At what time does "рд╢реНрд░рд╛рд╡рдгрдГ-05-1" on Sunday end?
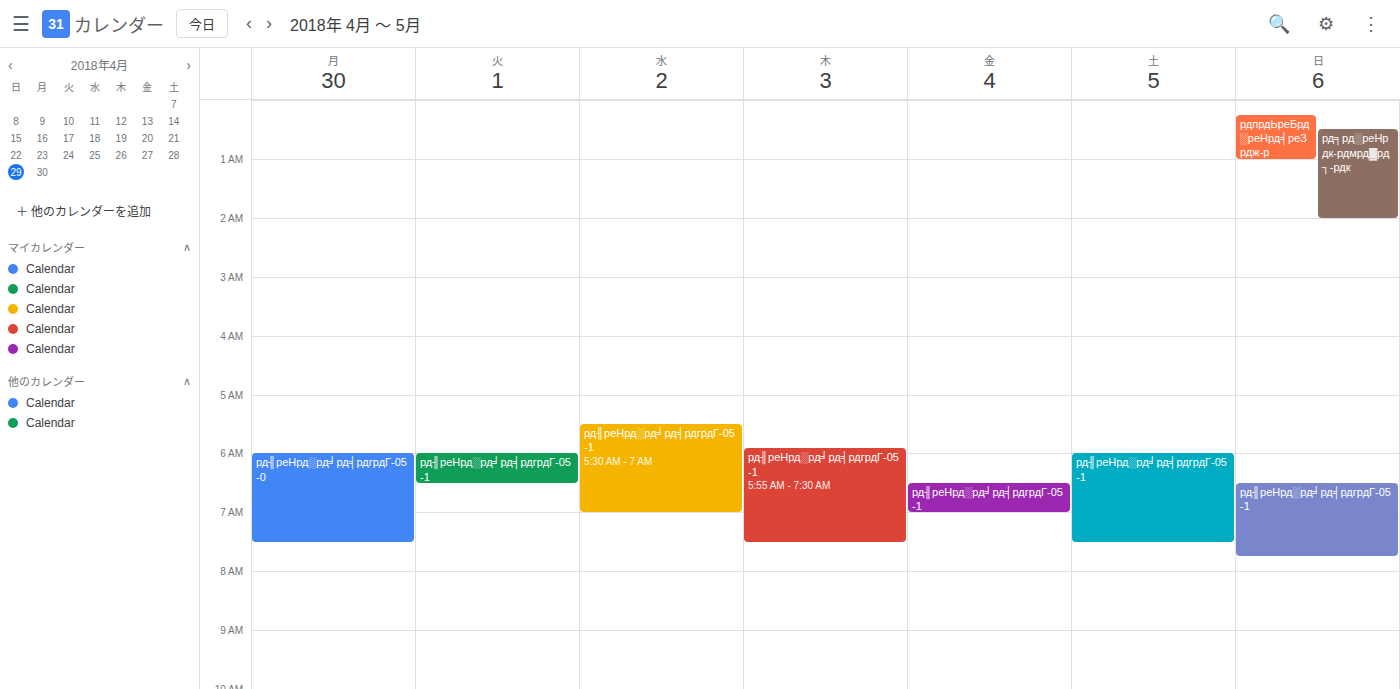
7:45 AM